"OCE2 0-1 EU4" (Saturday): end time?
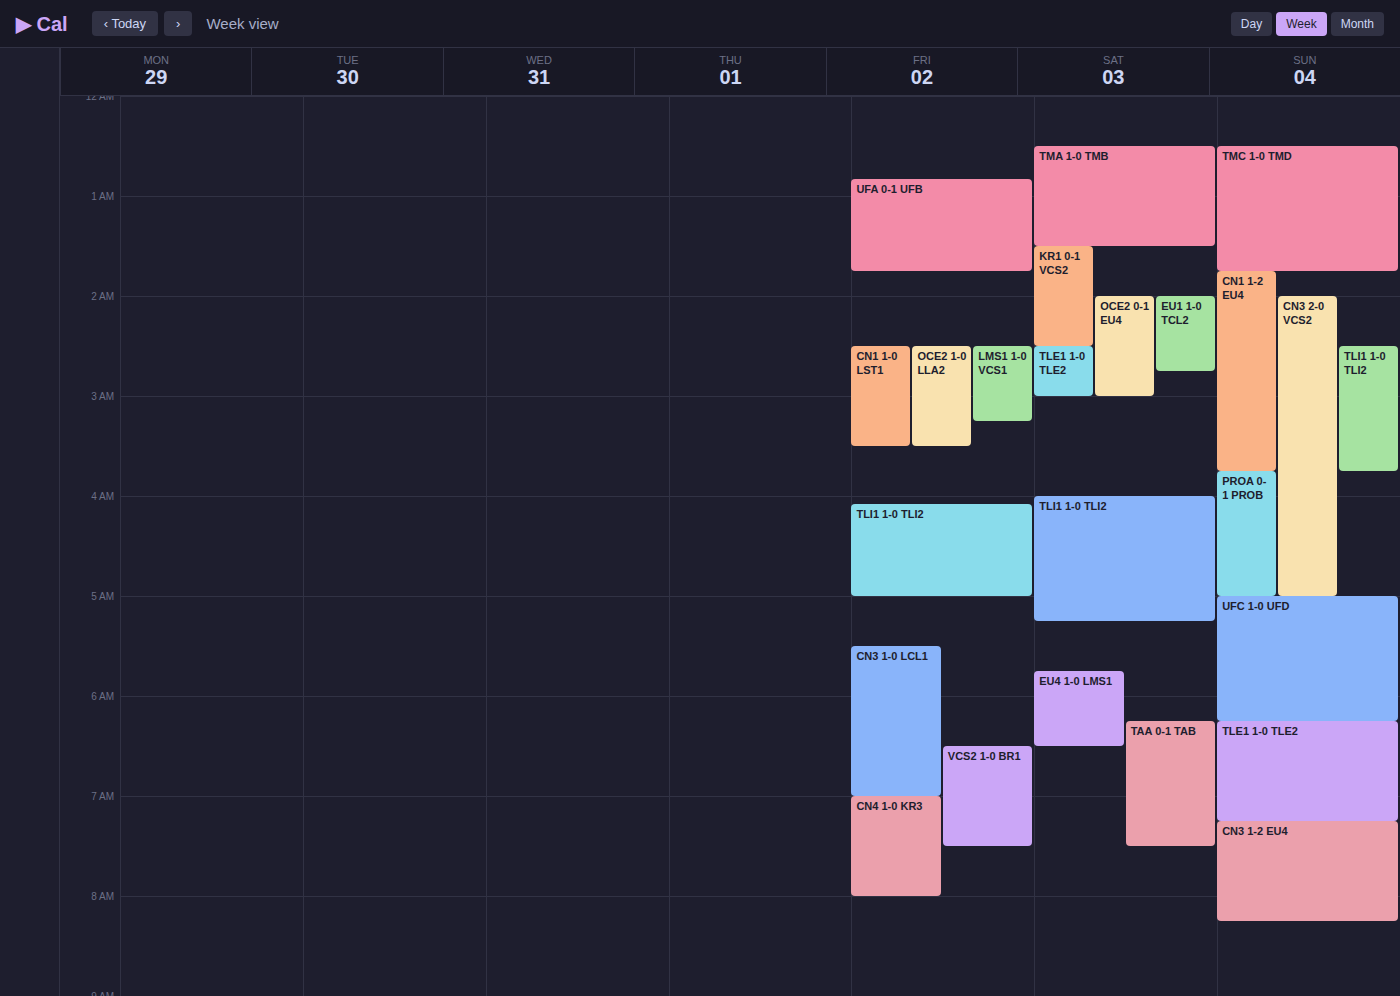
3:00 AM